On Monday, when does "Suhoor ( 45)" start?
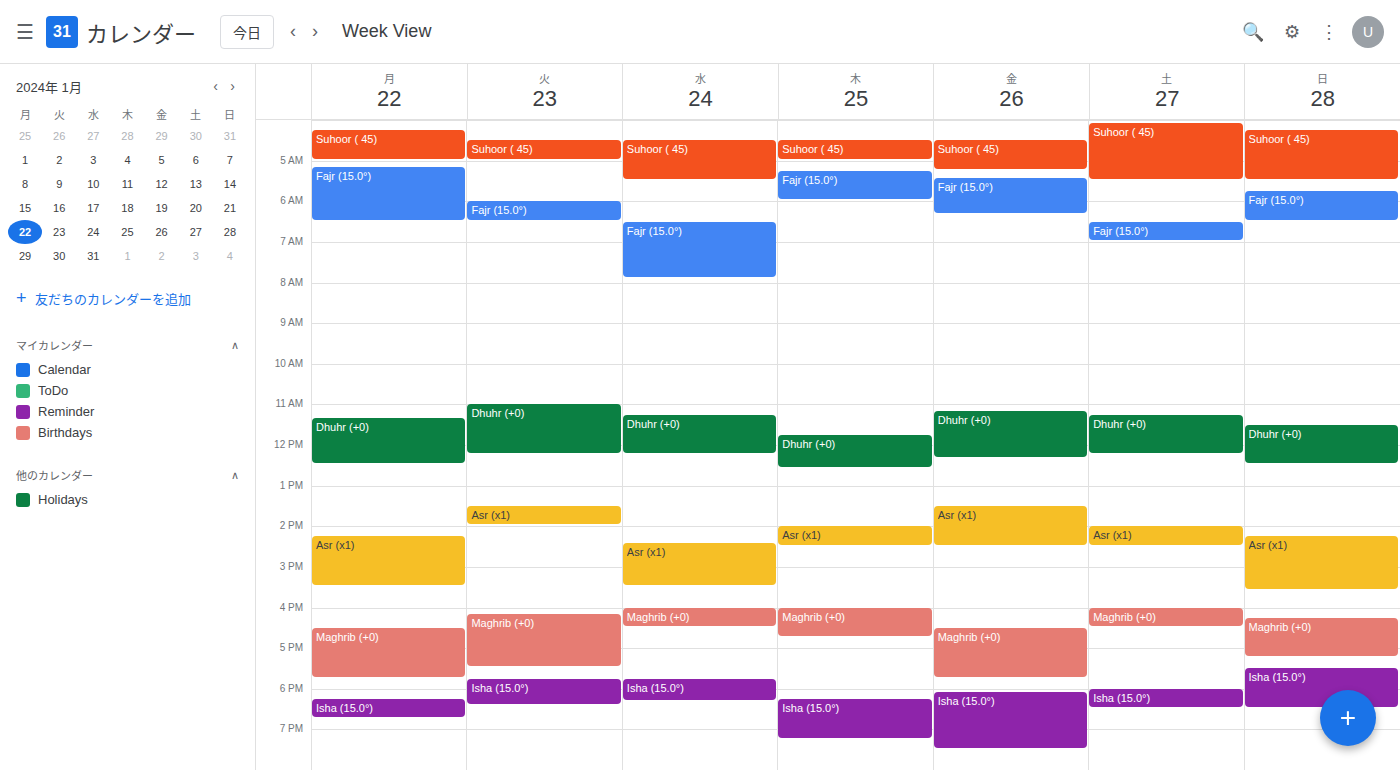
04:15